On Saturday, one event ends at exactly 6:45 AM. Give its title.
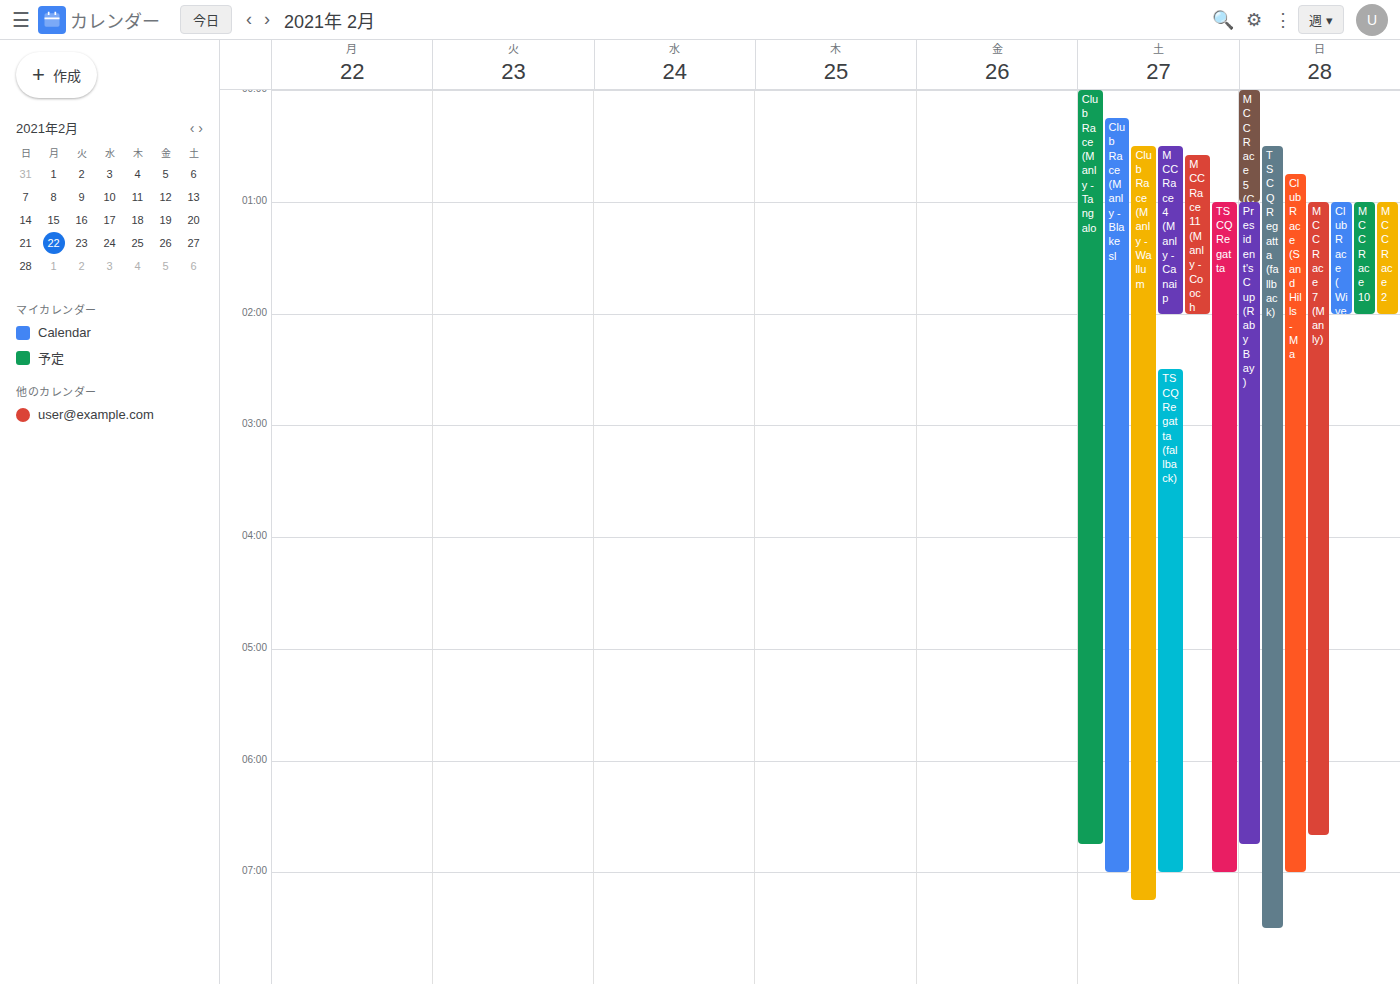
"Club Race (Manly - Tangalo"